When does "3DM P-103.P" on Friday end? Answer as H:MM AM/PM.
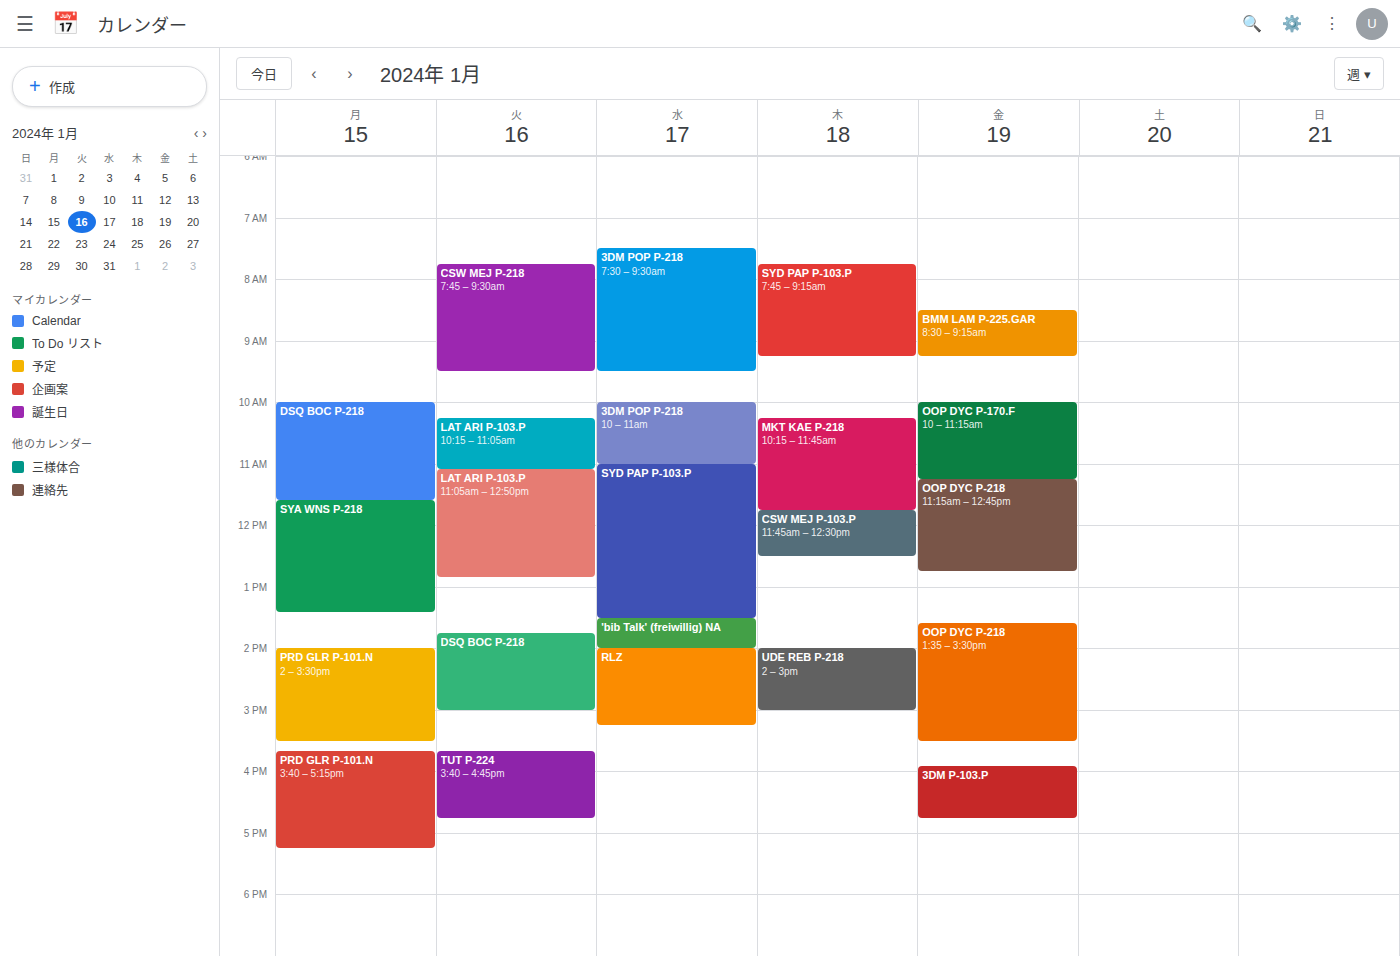
4:45 PM